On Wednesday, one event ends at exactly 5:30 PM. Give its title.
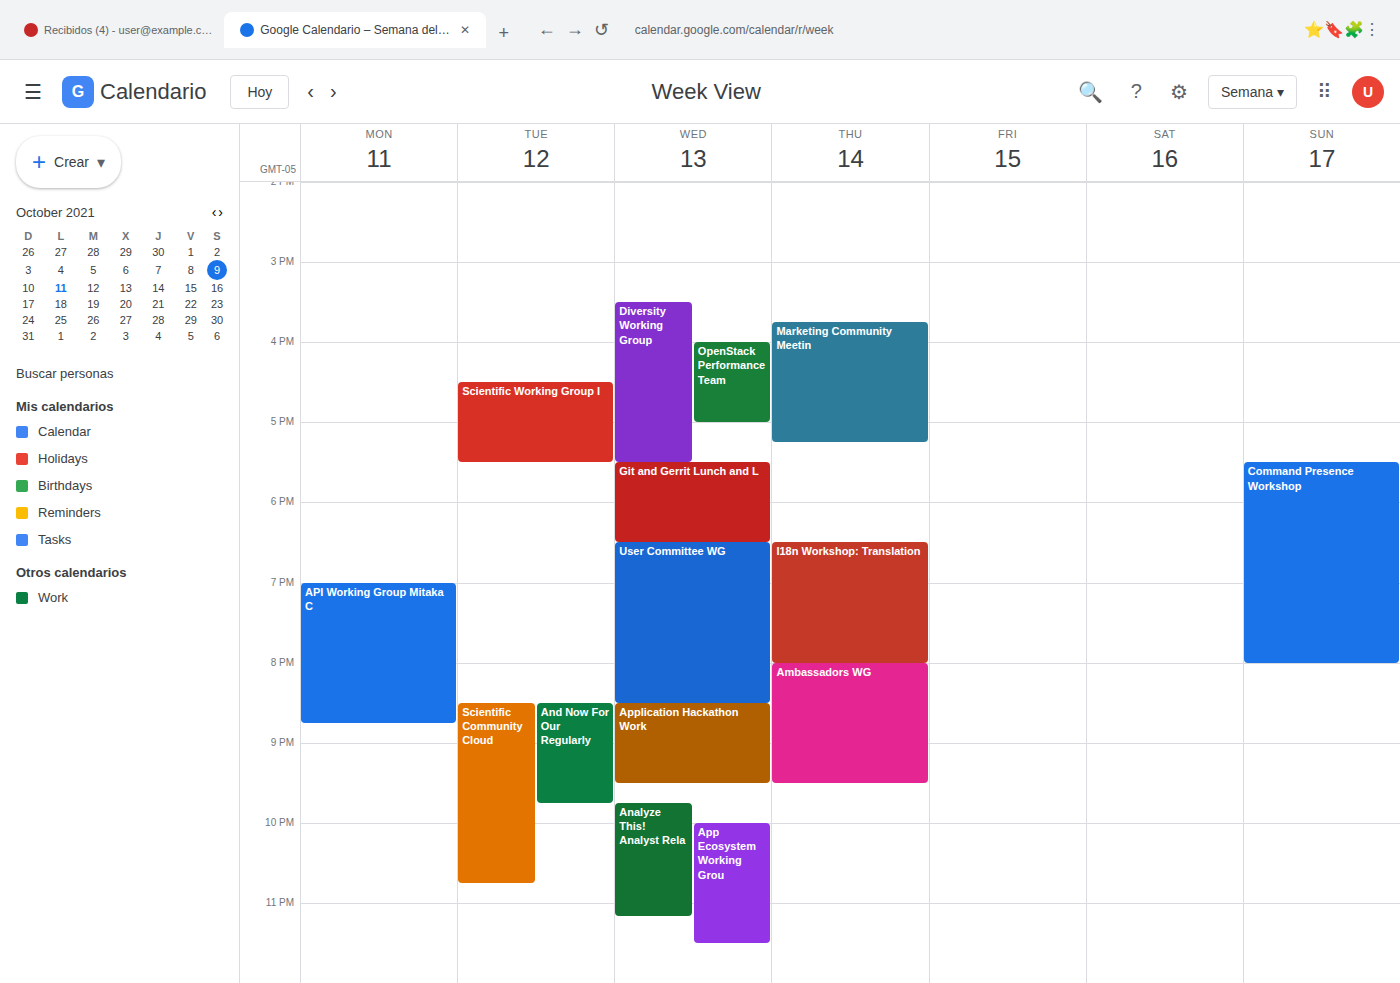
"Diversity Working Group"